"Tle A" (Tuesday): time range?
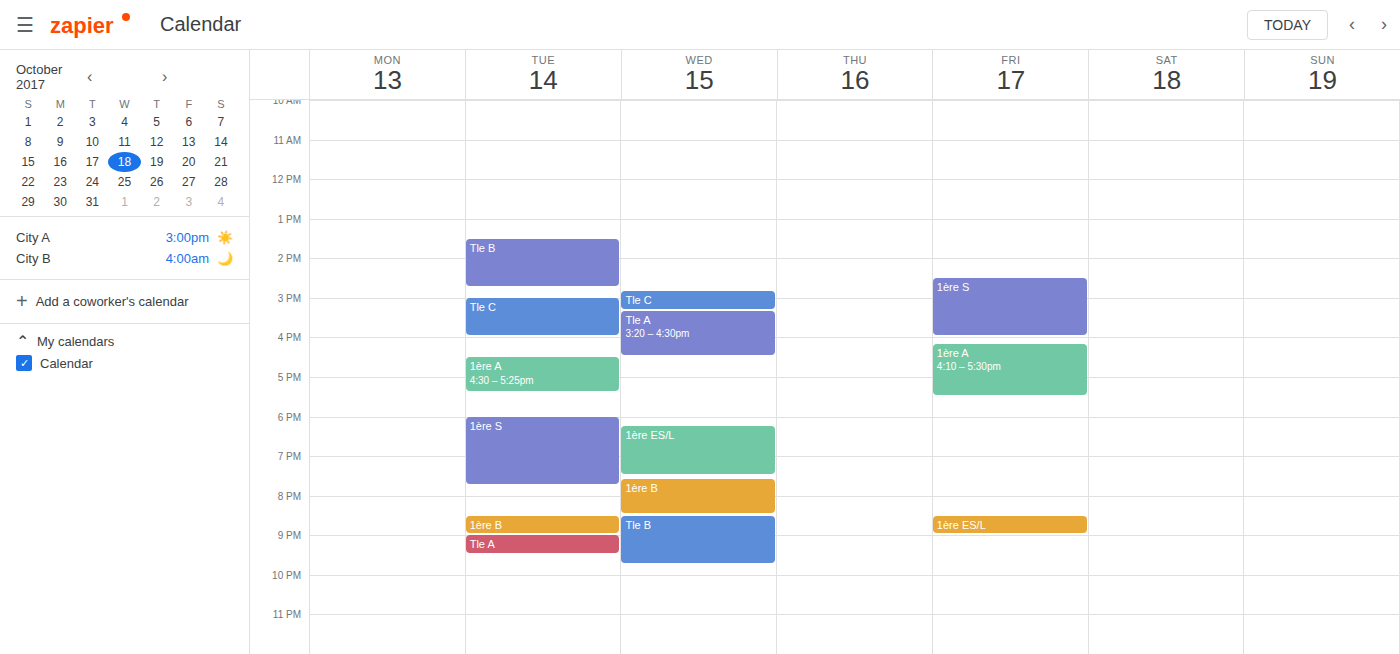
9:00 PM to 9:30 PM